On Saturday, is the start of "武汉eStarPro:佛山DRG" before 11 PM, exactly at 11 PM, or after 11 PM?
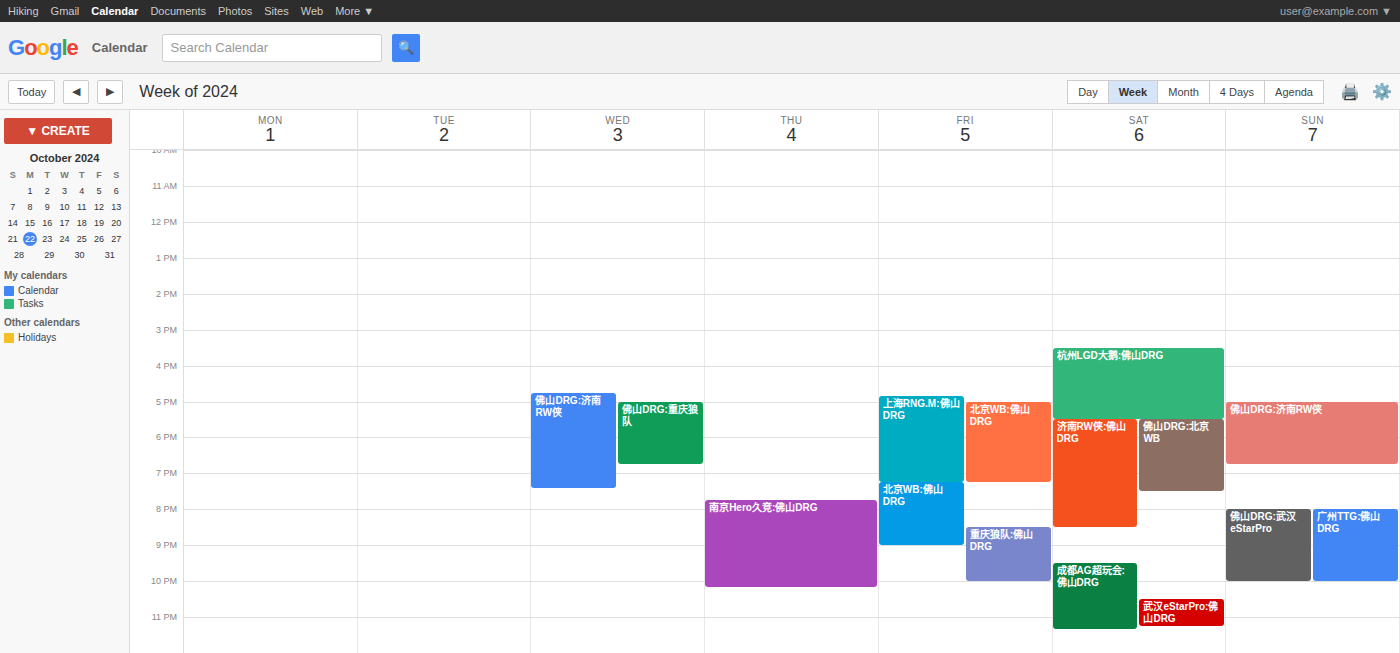
10:30 PM -- before 11 PM, 30 minutes above the 11 PM line.